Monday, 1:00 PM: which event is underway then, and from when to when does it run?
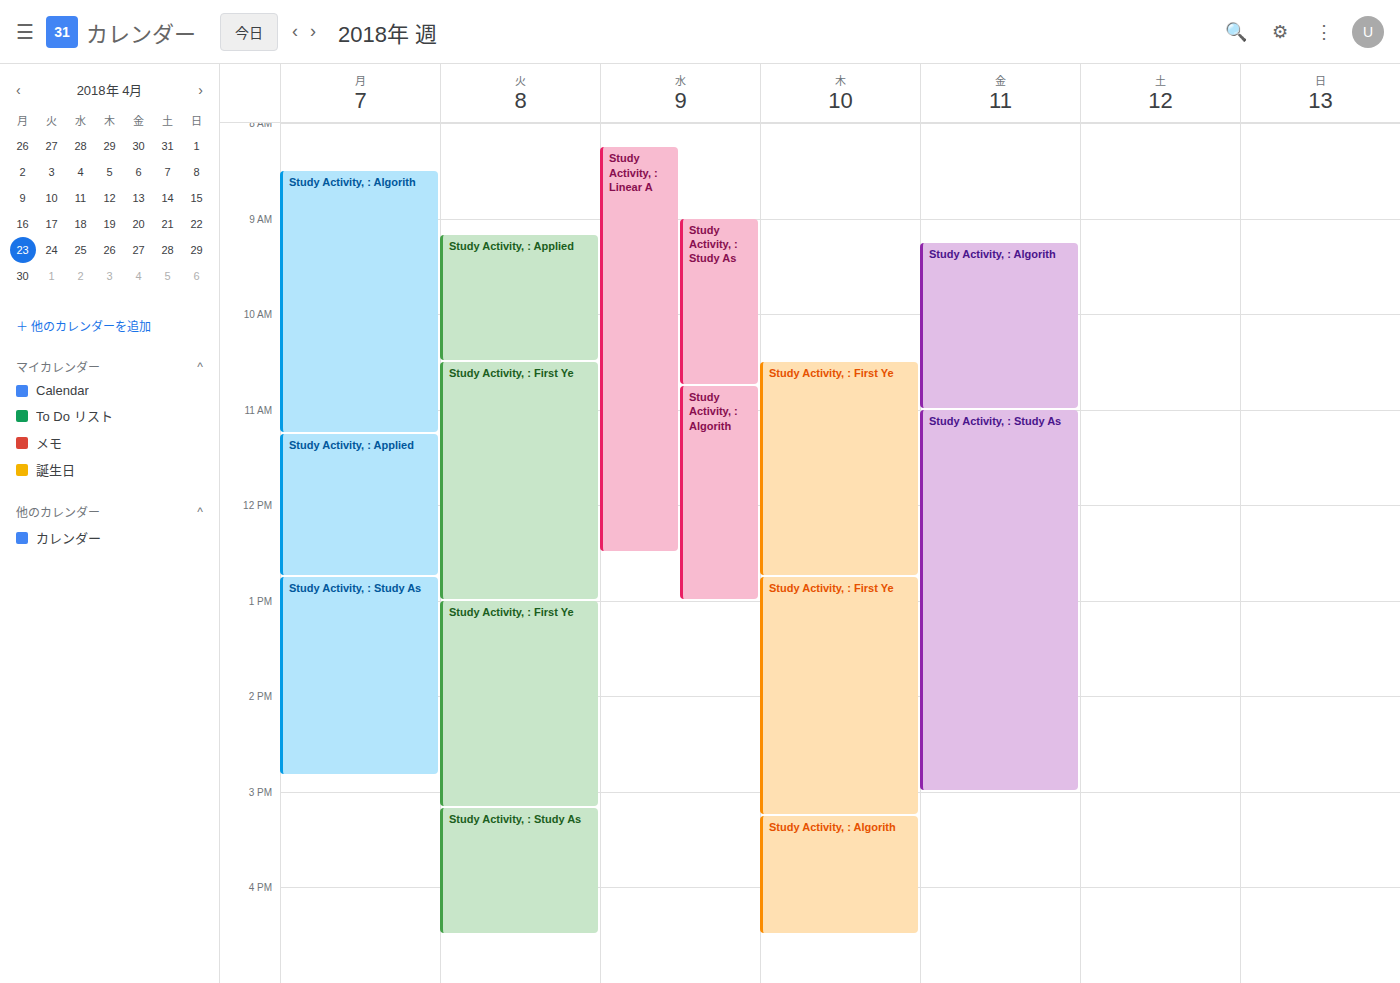
"Study Activity, : Study As", 12:45 PM to 2:50 PM